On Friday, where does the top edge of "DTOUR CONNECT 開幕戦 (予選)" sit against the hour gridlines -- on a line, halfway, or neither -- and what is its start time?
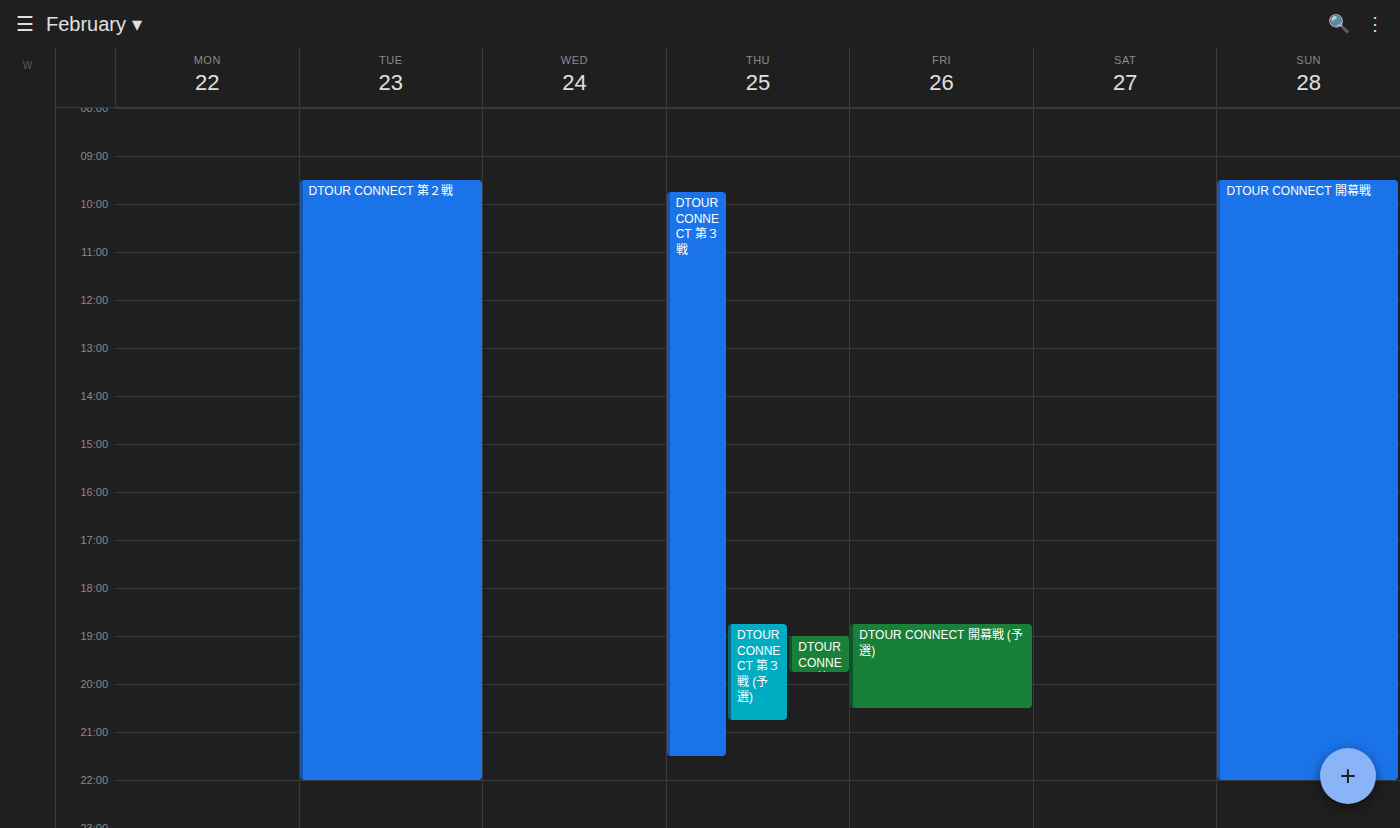
6:45 PM -- neither: three quarters of the way from the 6 PM line to the 7 PM line.